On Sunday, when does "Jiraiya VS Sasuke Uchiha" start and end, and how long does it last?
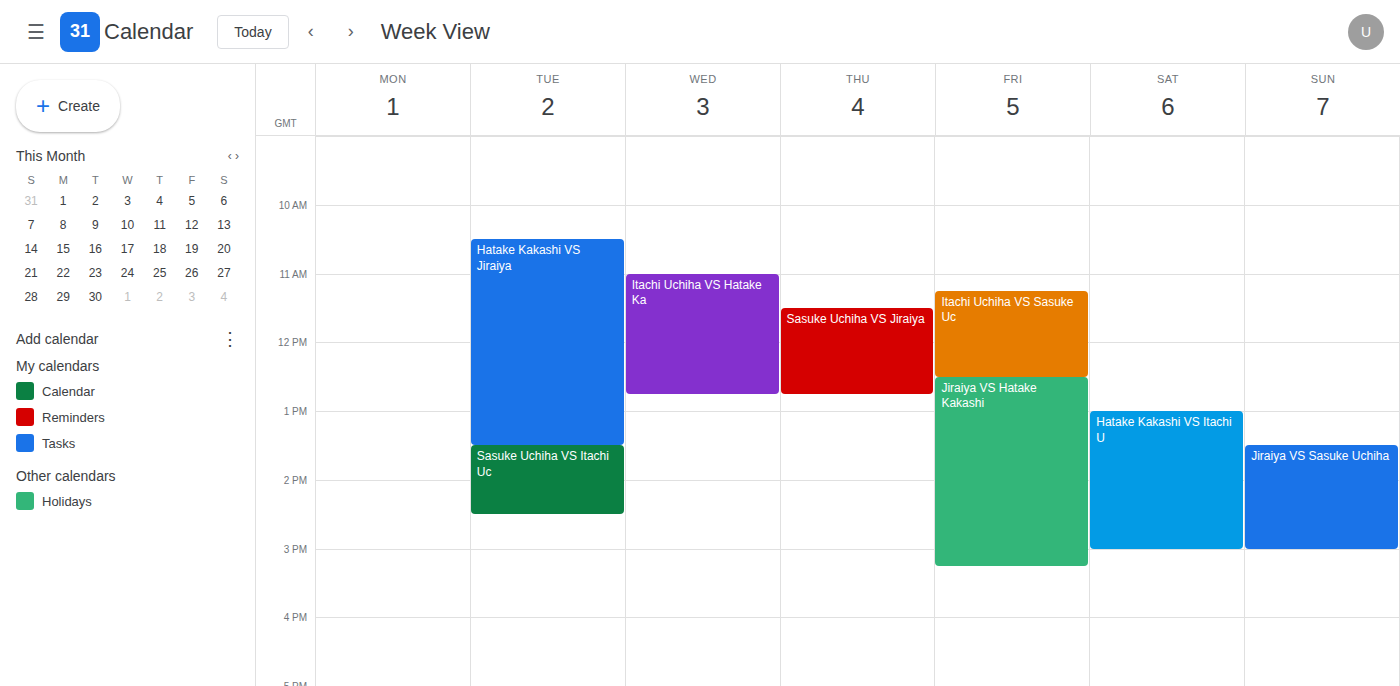
1:30 PM to 3:00 PM, 1 hour 30 minutes